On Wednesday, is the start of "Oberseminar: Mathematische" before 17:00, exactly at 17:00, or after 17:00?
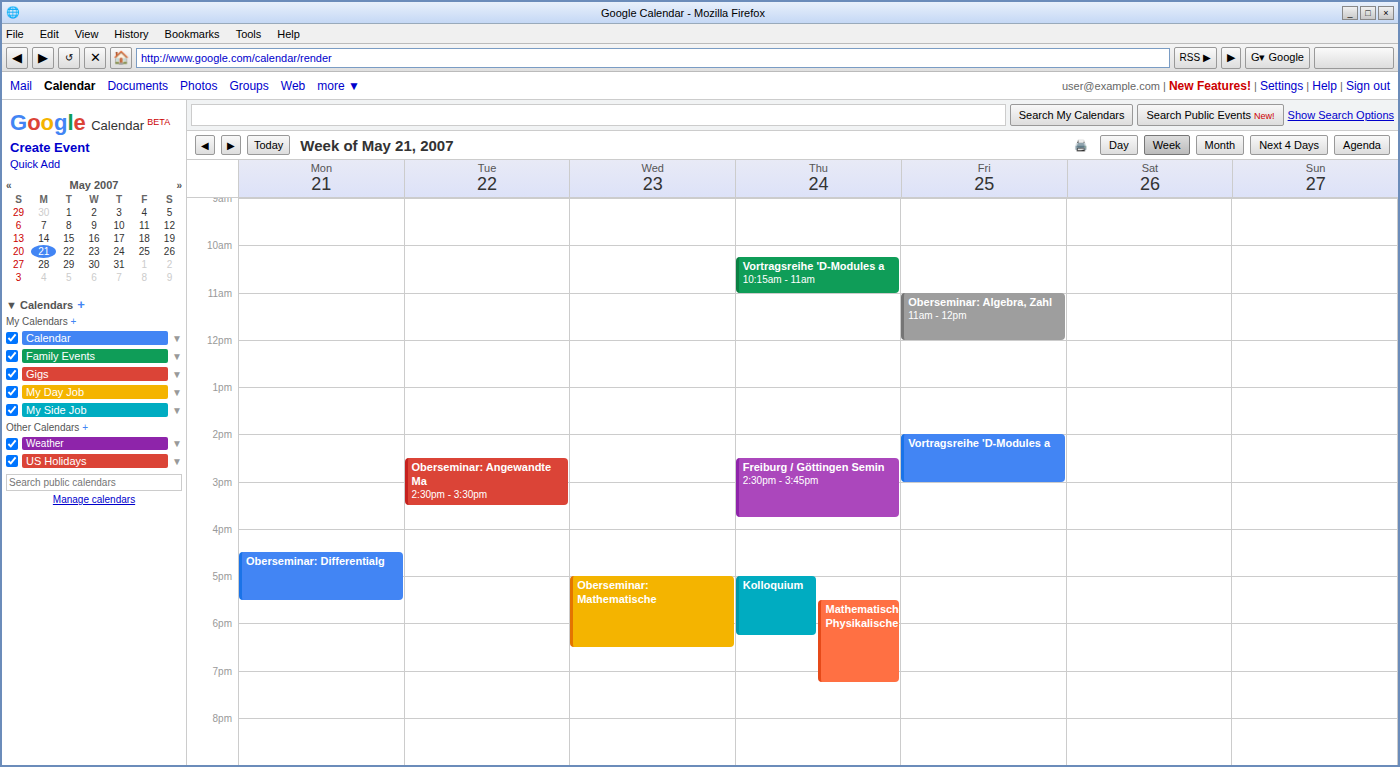
17:00 -- exactly at 17:00, on the 17:00 line.